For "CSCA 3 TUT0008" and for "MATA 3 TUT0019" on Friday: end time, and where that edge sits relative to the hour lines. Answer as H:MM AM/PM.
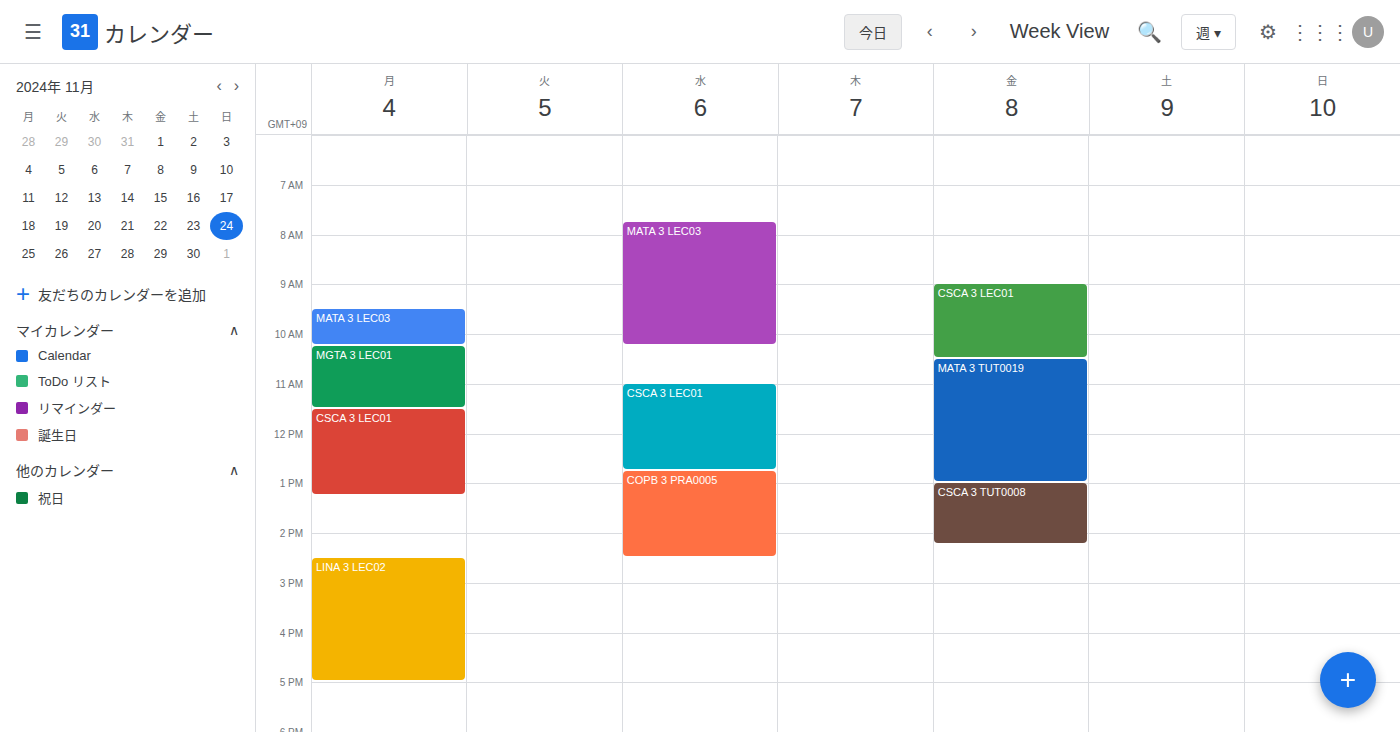
"CSCA 3 TUT0008": 2:15 PM, neither: a quarter of the way from the 2 PM line to the 3 PM line. "MATA 3 TUT0019": 1:00 PM, exactly on the 1 PM line.